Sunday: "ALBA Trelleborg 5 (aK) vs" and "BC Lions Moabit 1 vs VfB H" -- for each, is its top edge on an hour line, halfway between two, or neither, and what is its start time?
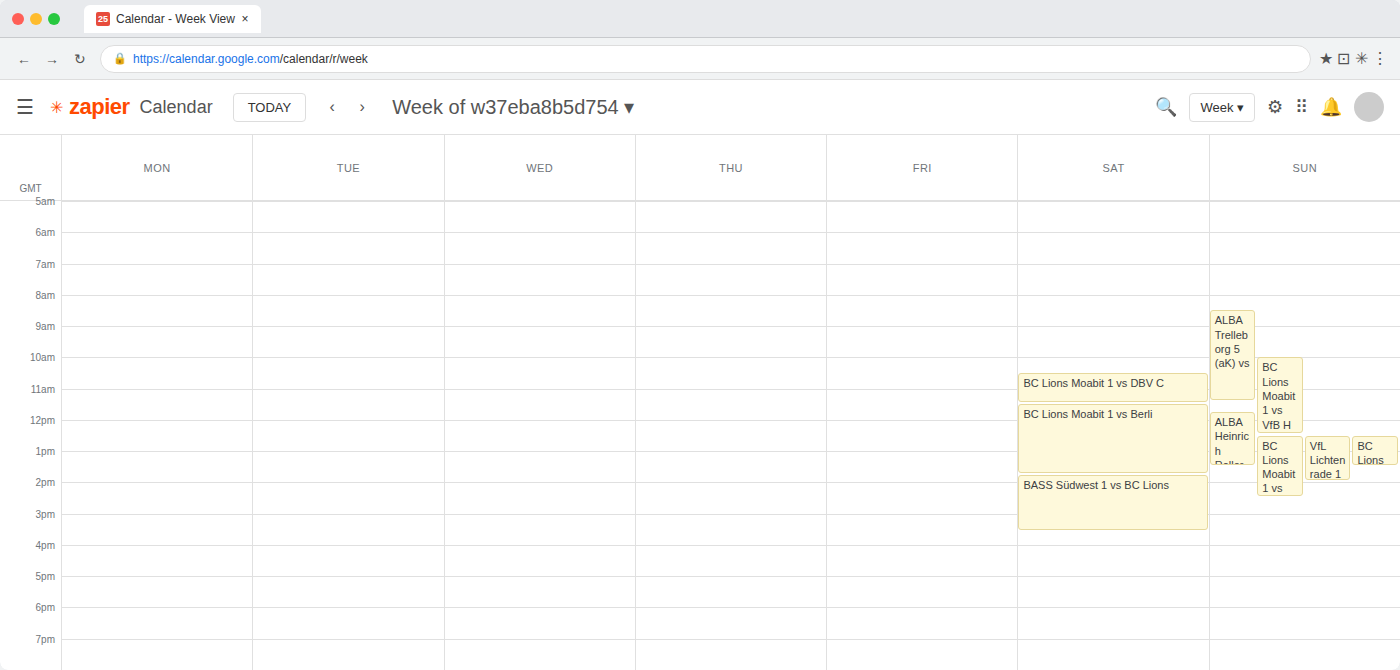
"ALBA Trelleborg 5 (aK) vs": 8:30 AM, halfway between the 8 AM and 9 AM lines. "BC Lions Moabit 1 vs VfB H": 10:00 AM, exactly on the 10 AM line.